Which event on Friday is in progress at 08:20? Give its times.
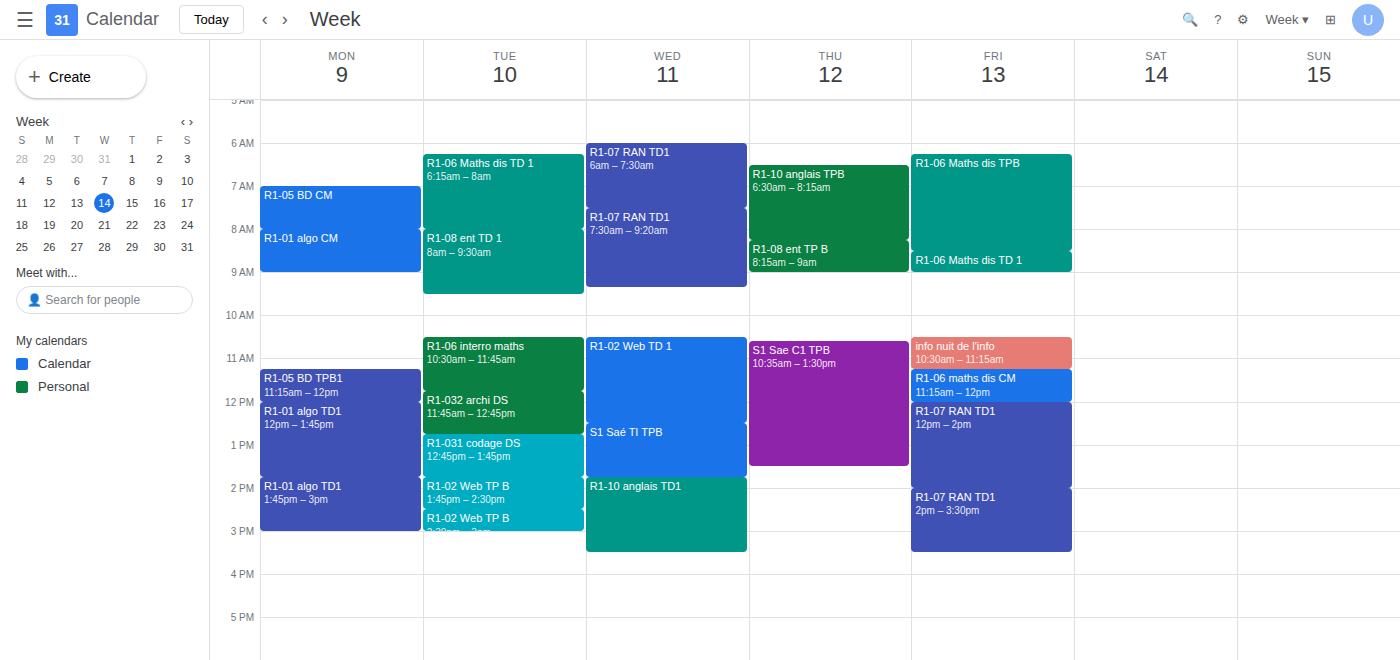
"R1-06 Maths dis TPB", 06:15 to 08:30